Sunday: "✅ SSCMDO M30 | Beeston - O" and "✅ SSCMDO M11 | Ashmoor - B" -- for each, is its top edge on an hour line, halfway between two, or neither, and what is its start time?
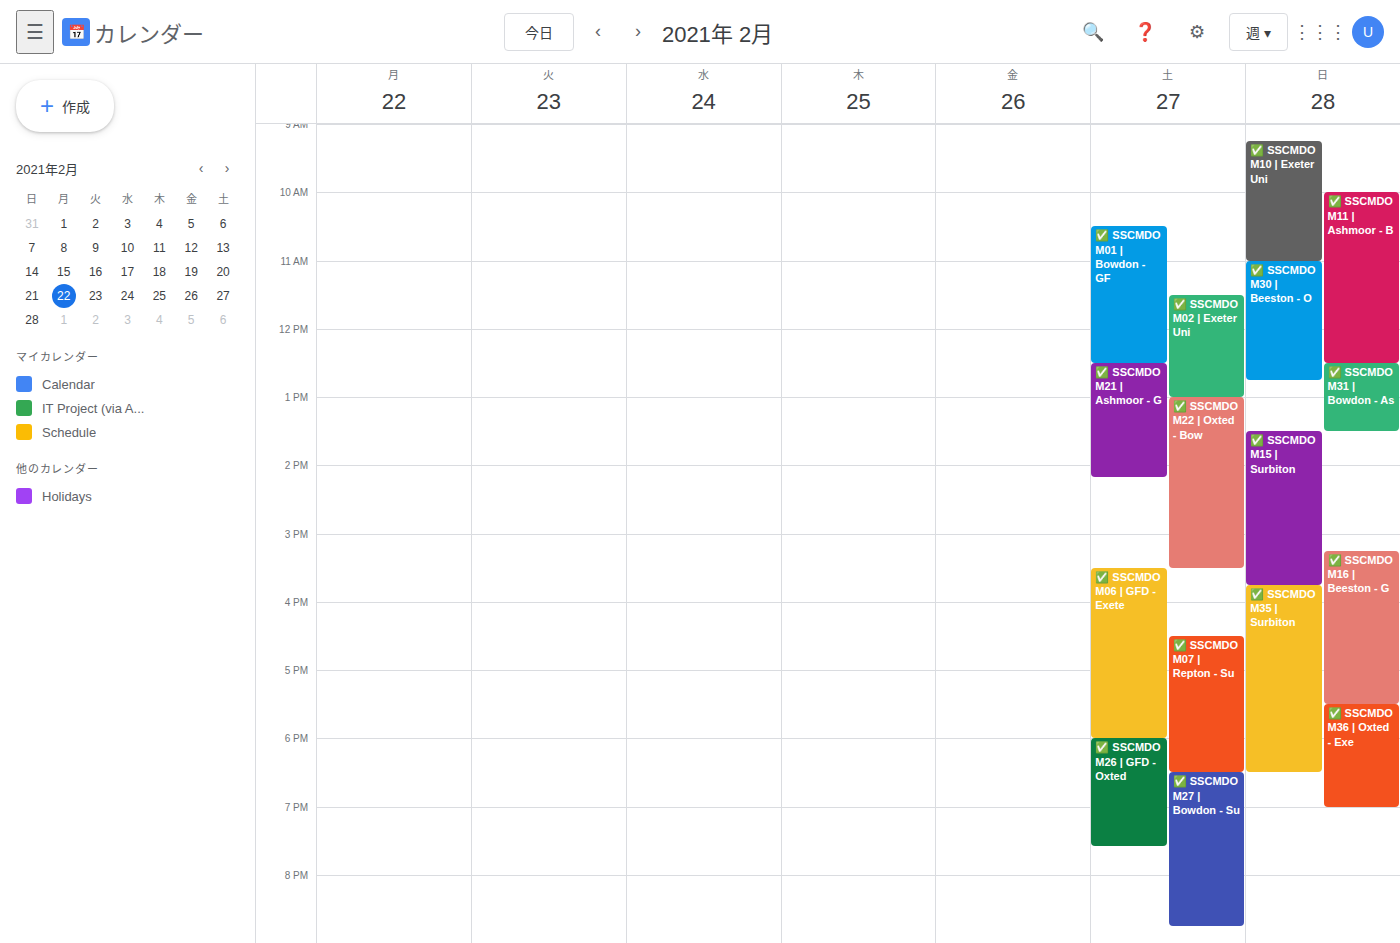
"✅ SSCMDO M30 | Beeston - O": 11:00 AM, exactly on the 11 AM line. "✅ SSCMDO M11 | Ashmoor - B": 10:00 AM, exactly on the 10 AM line.